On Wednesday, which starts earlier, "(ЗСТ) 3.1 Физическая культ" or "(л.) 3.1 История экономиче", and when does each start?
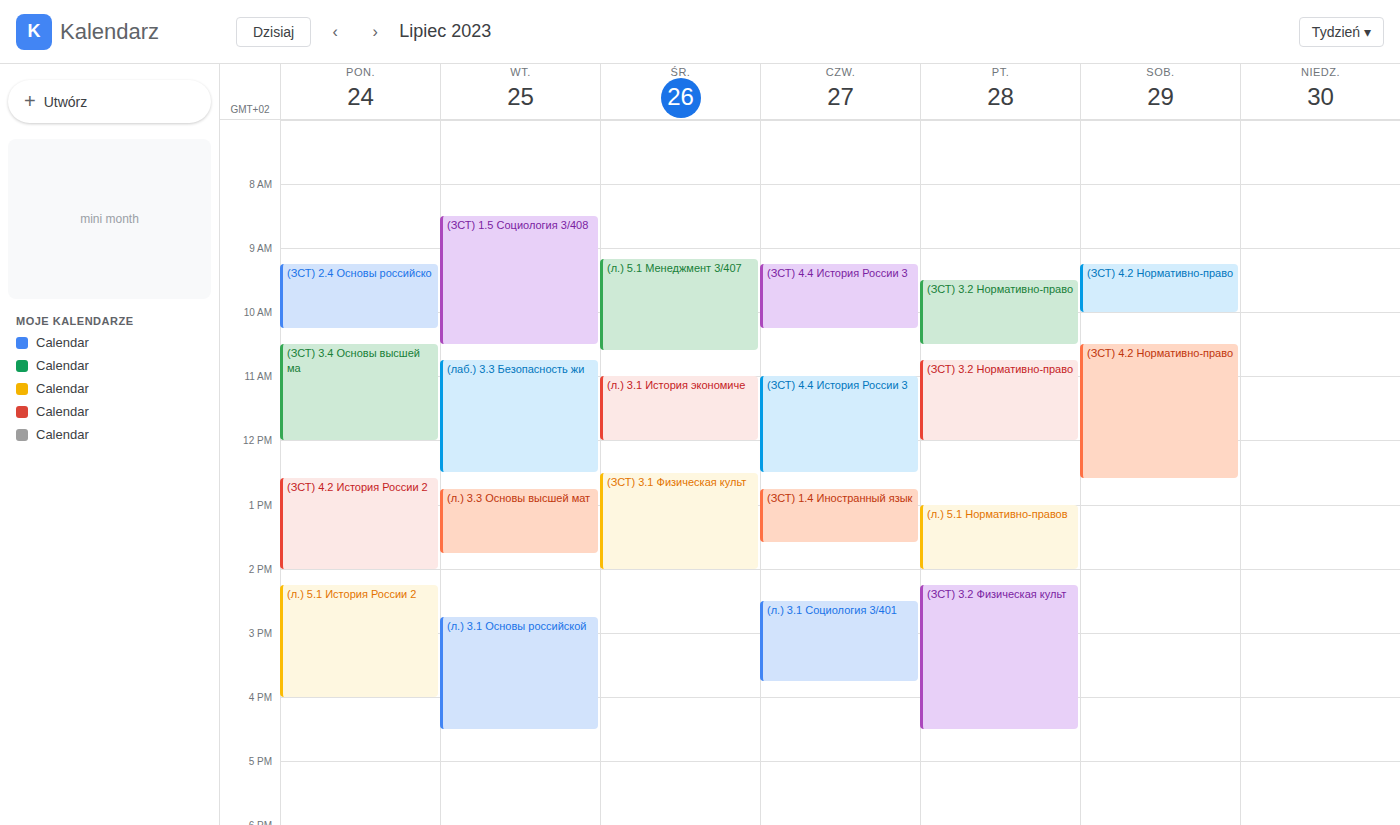
"(л.) 3.1 История экономиче" 11:00; "(ЗСТ) 3.1 Физическая культ" 12:30.